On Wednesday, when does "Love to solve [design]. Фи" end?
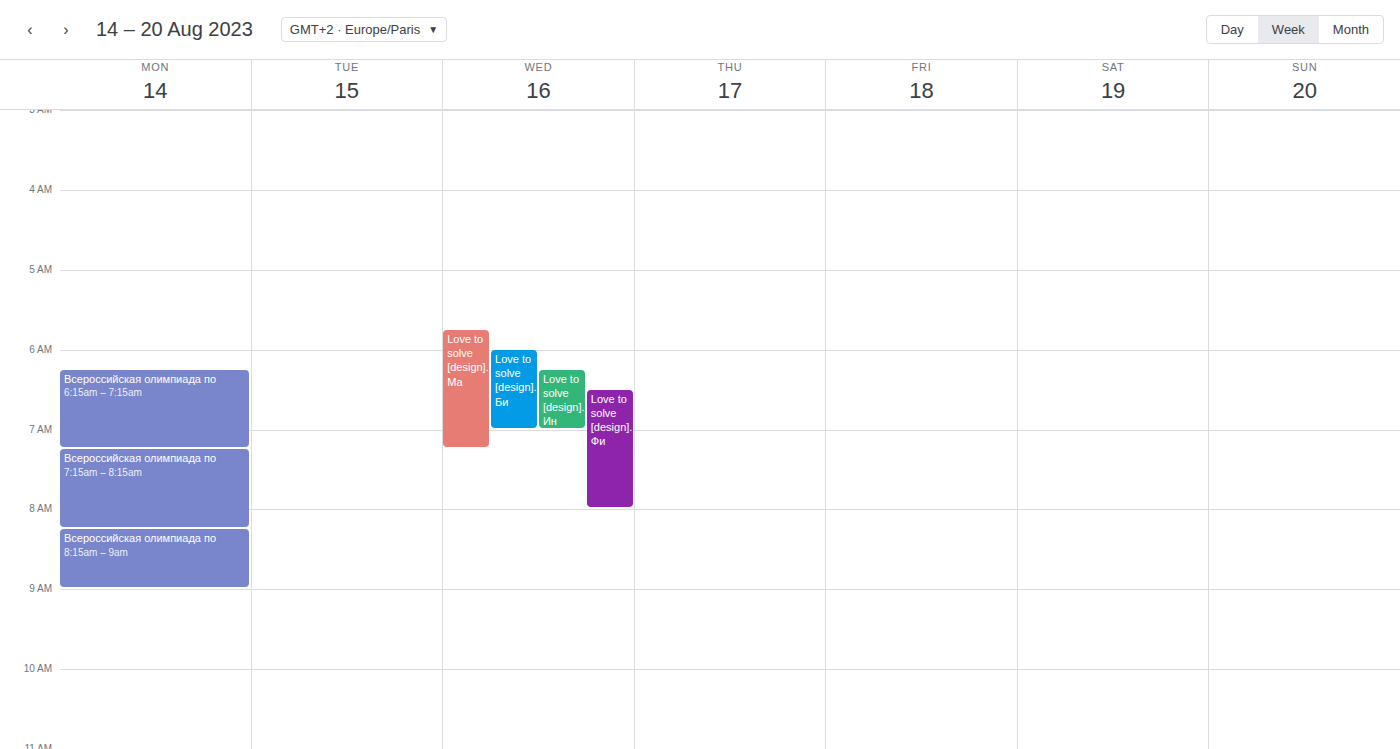
8:00 AM